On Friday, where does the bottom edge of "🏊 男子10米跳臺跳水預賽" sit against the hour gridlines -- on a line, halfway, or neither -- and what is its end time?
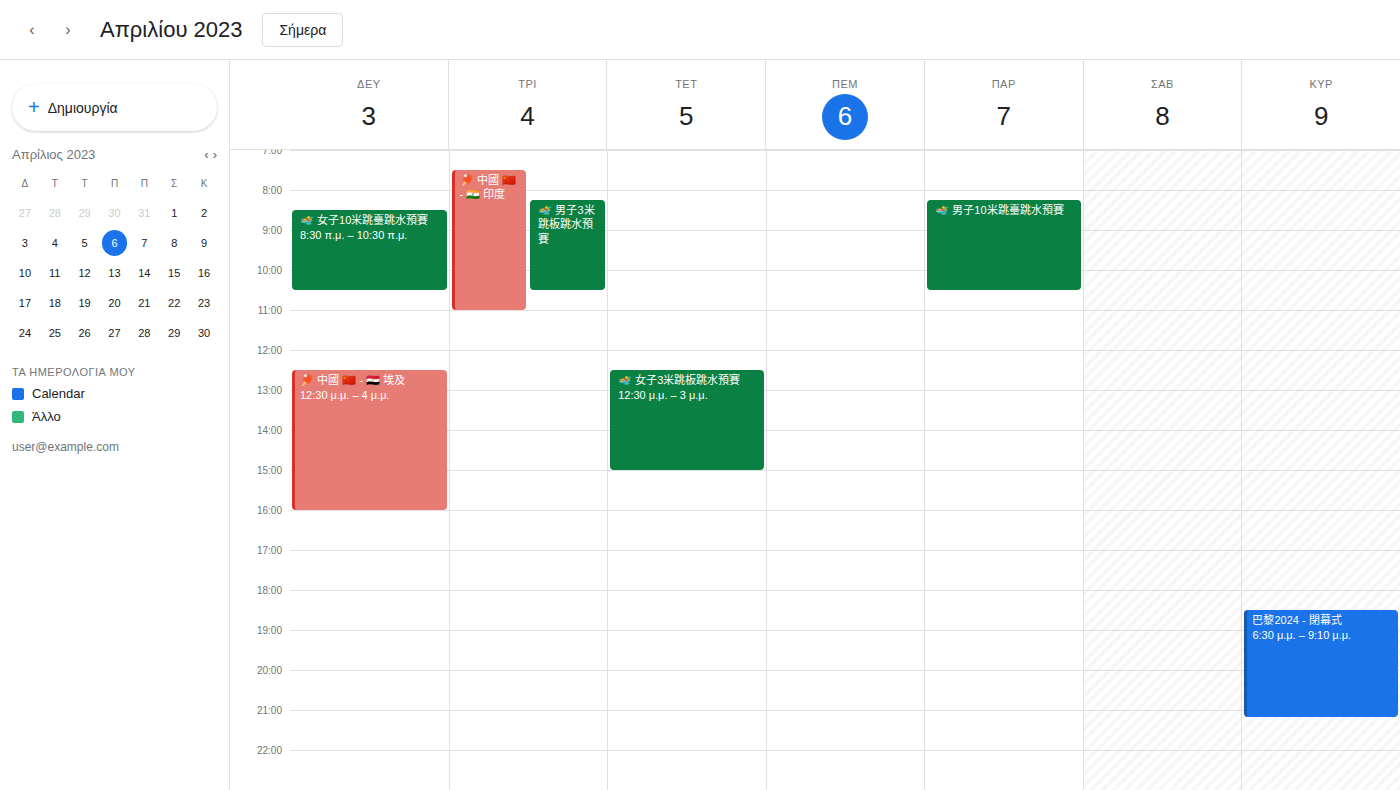
10:30 AM -- halfway between the 10 AM and 11 AM lines.